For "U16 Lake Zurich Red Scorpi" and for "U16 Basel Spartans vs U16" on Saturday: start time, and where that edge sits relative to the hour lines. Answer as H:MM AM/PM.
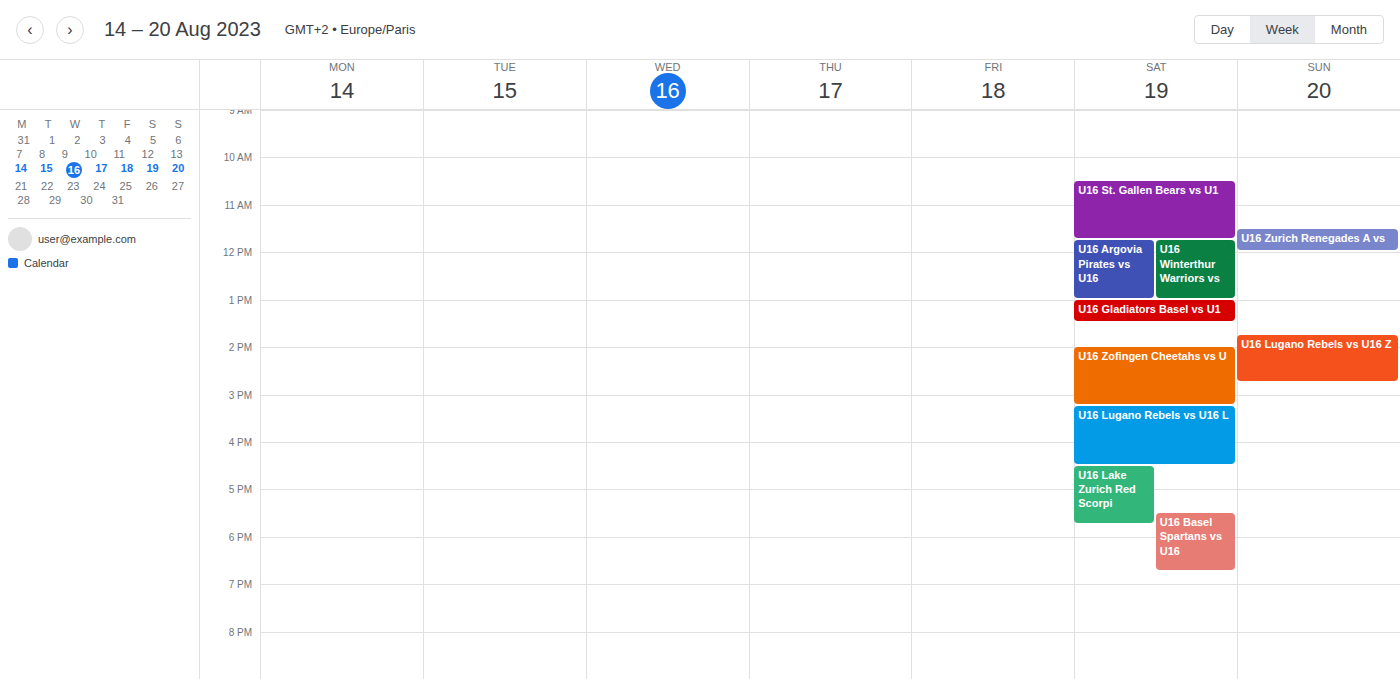
"U16 Lake Zurich Red Scorpi": 4:30 PM, halfway between the 4 PM and 5 PM lines. "U16 Basel Spartans vs U16": 5:30 PM, halfway between the 5 PM and 6 PM lines.